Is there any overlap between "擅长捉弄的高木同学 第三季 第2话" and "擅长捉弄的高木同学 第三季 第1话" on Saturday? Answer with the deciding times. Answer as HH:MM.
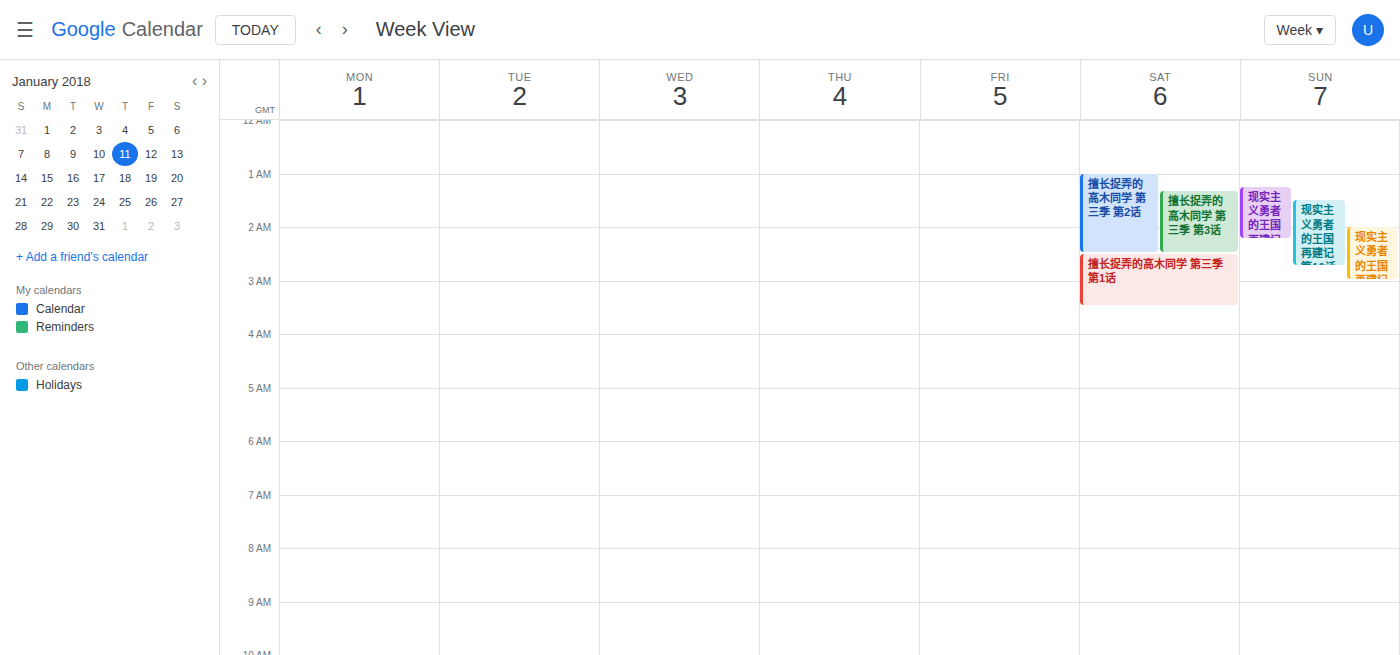
"擅长捉弄的高木同学 第三季 第2话" ends at 02:30, exactly when "擅长捉弄的高木同学 第三季 第1话" starts -- they touch but do not overlap.